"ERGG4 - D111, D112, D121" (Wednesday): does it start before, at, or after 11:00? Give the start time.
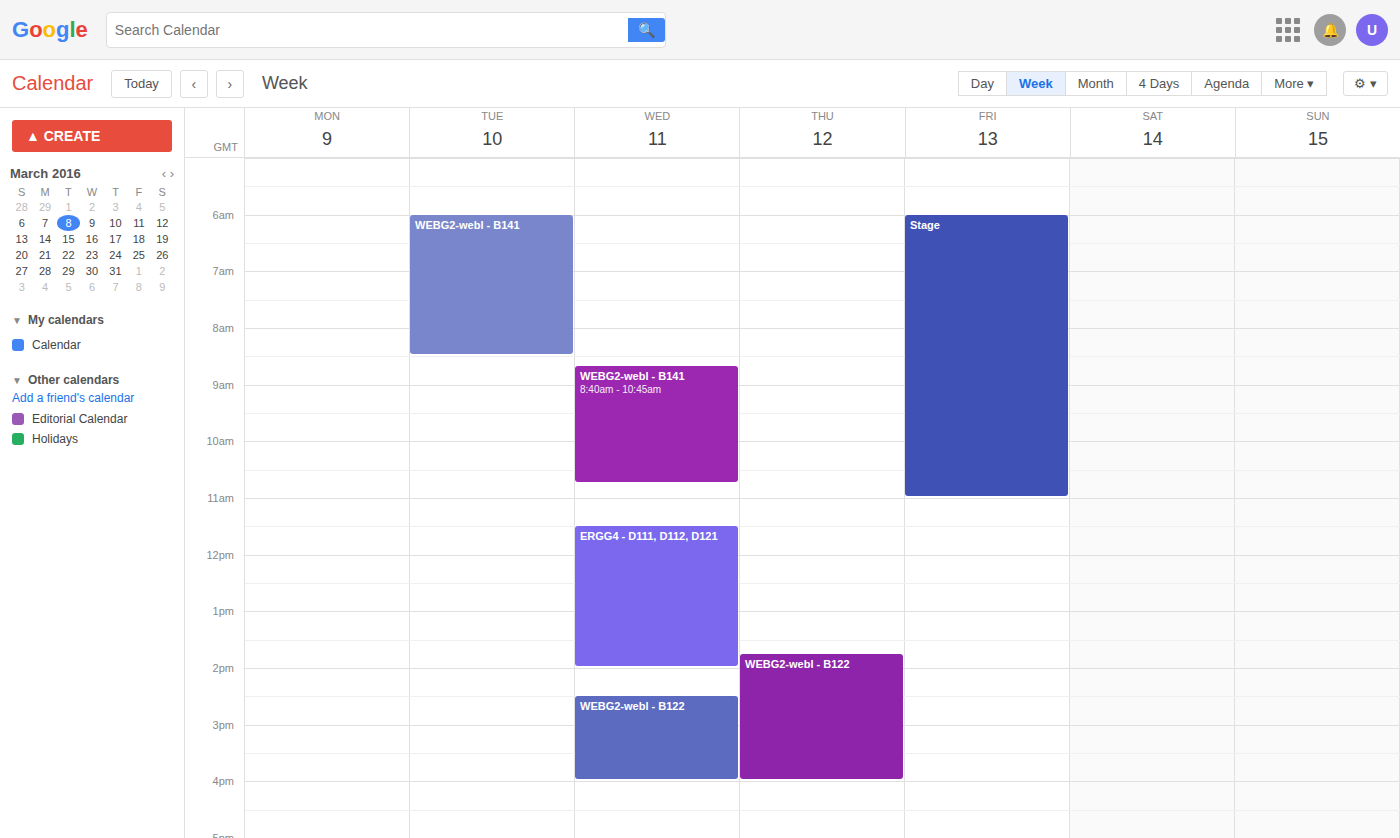
11:30 -- after 11:00, 30 minutes below the 11:00 line.